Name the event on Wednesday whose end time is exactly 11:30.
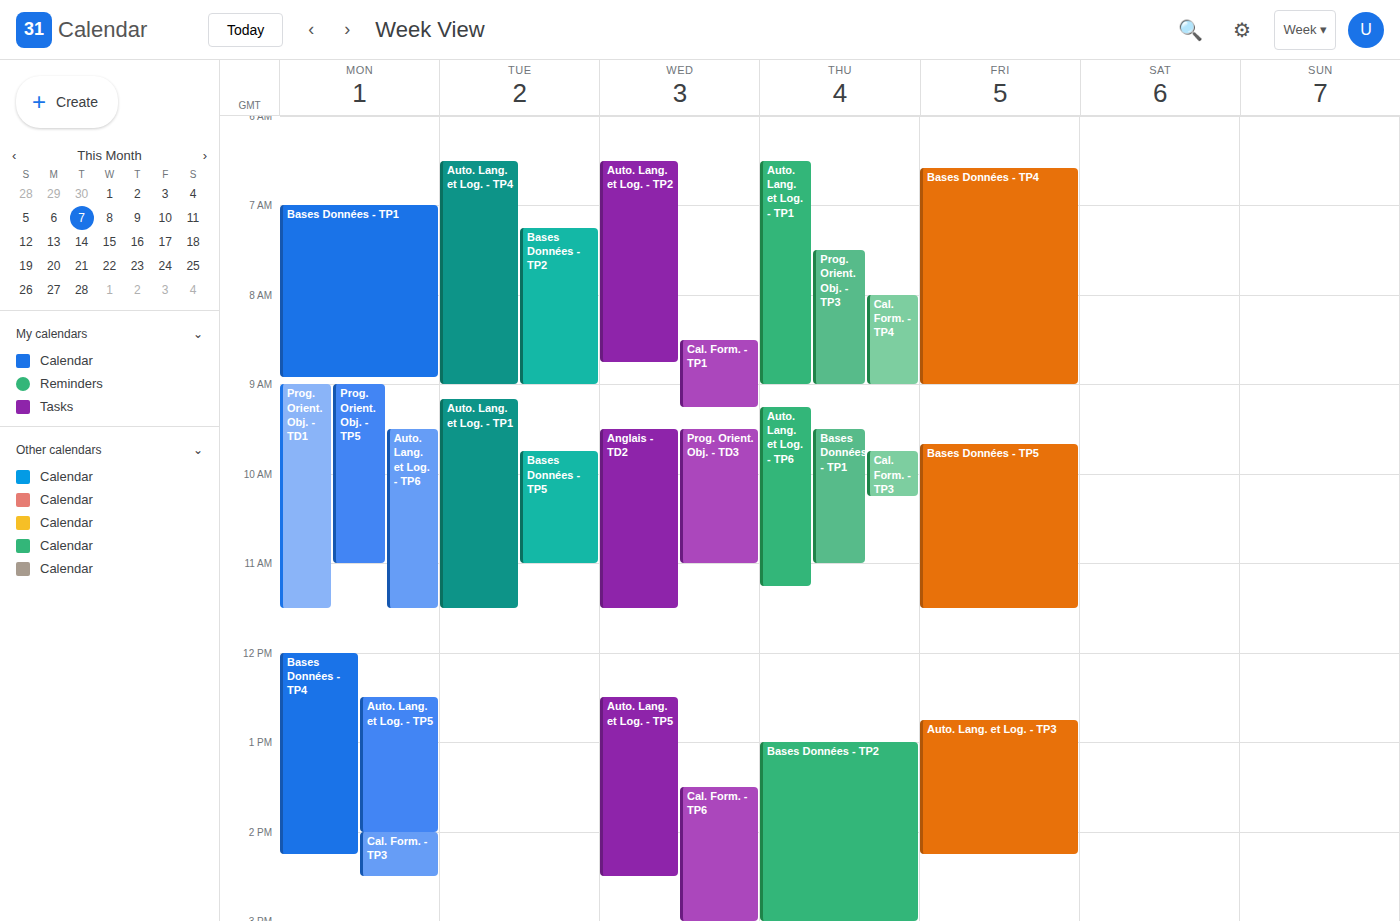
"Anglais - TD2"